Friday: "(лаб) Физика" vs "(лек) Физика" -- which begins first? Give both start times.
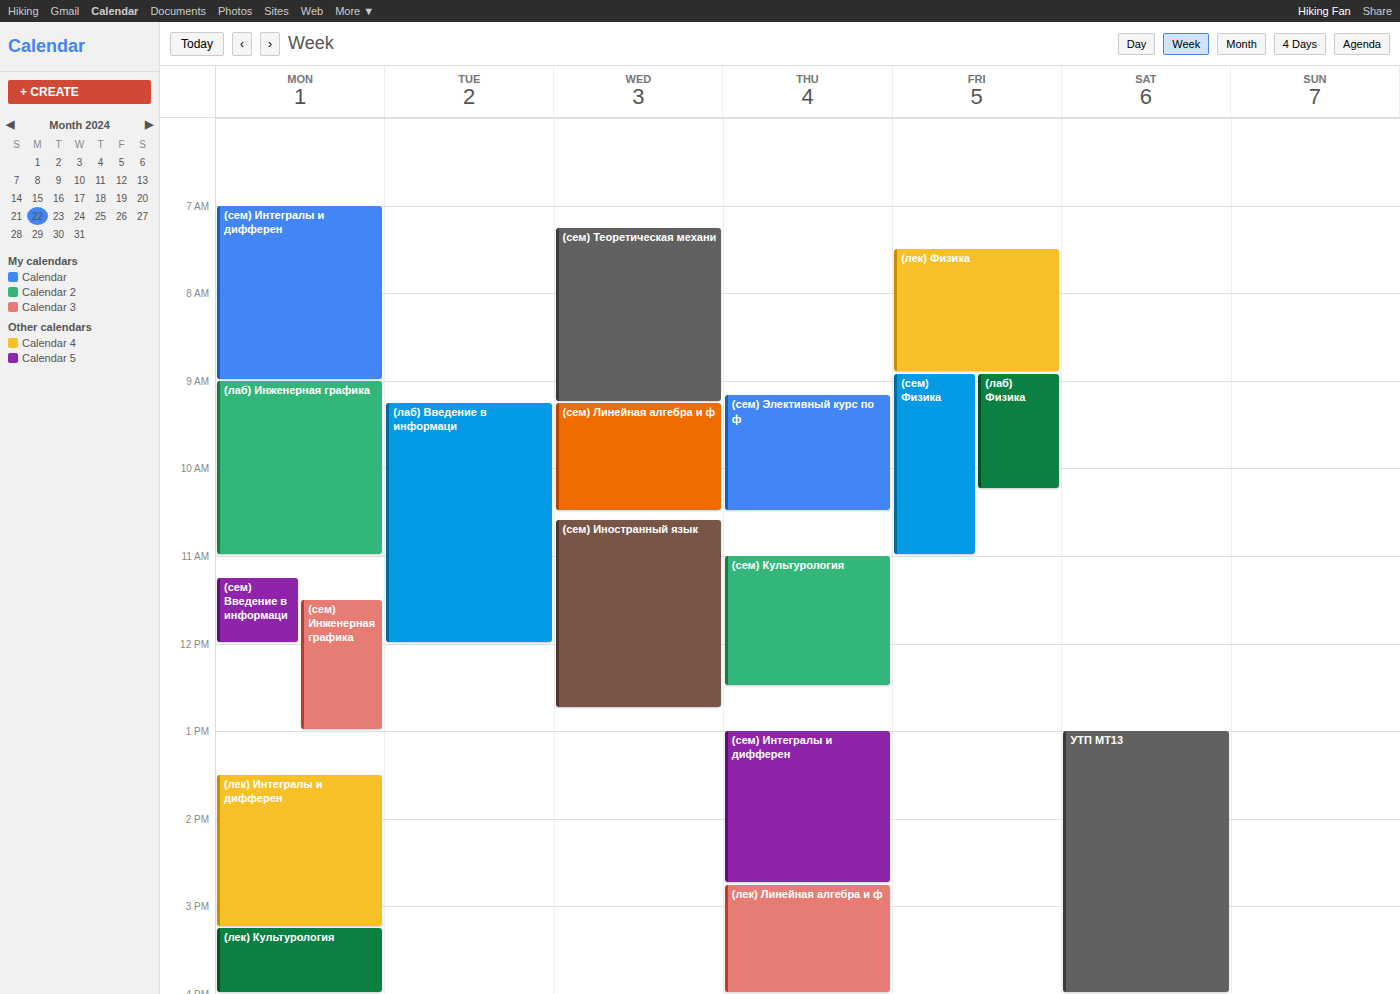
"(лек) Физика" 7:30 AM; "(лаб) Физика" 8:55 AM.